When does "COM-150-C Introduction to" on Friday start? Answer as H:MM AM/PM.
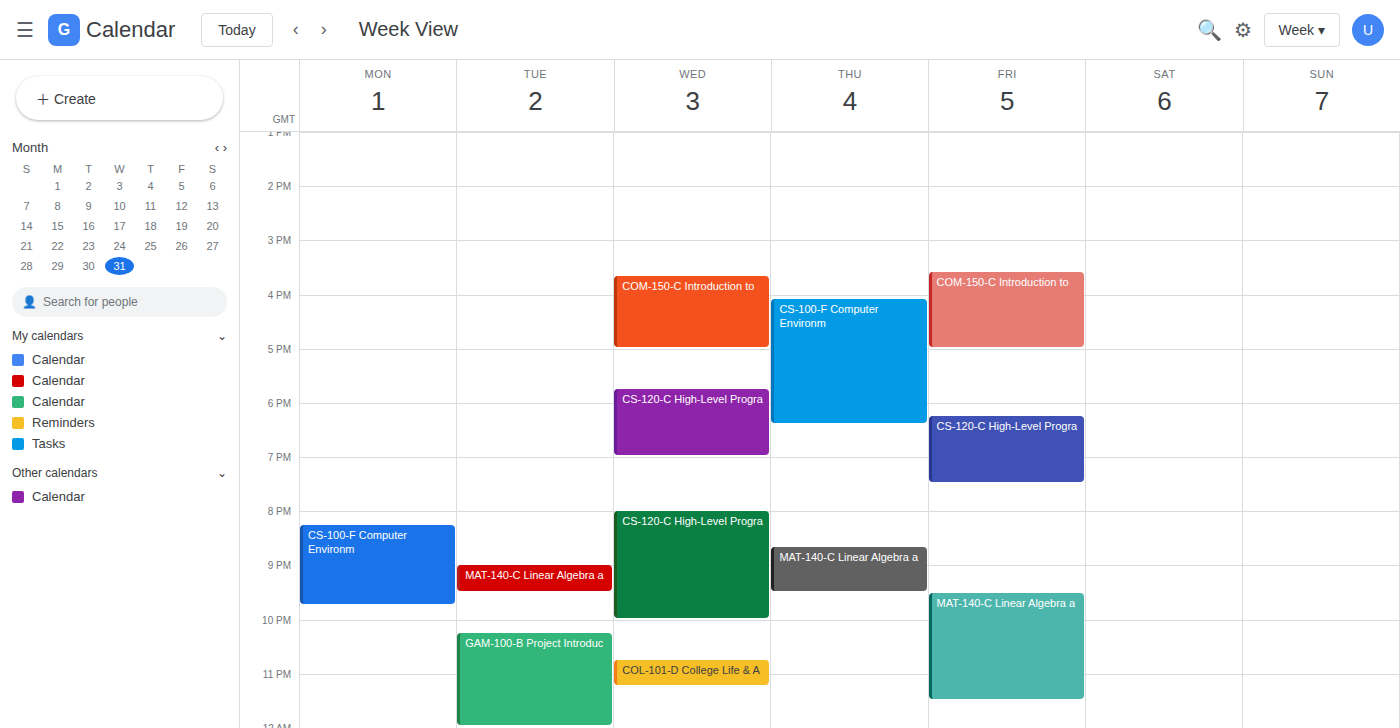
3:35 PM